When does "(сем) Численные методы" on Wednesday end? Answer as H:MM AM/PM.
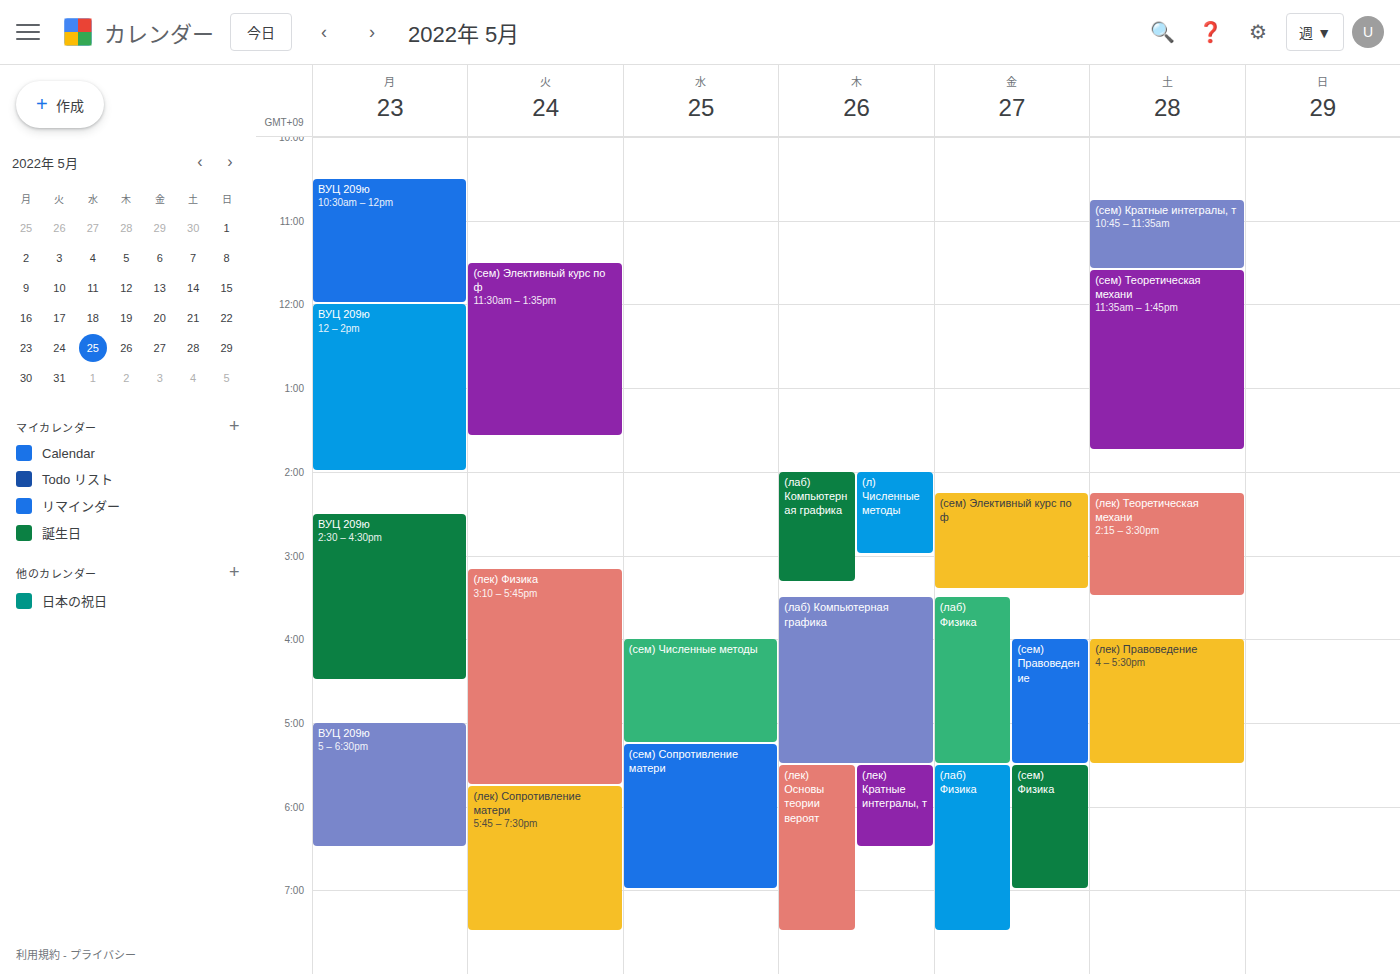
5:15 PM